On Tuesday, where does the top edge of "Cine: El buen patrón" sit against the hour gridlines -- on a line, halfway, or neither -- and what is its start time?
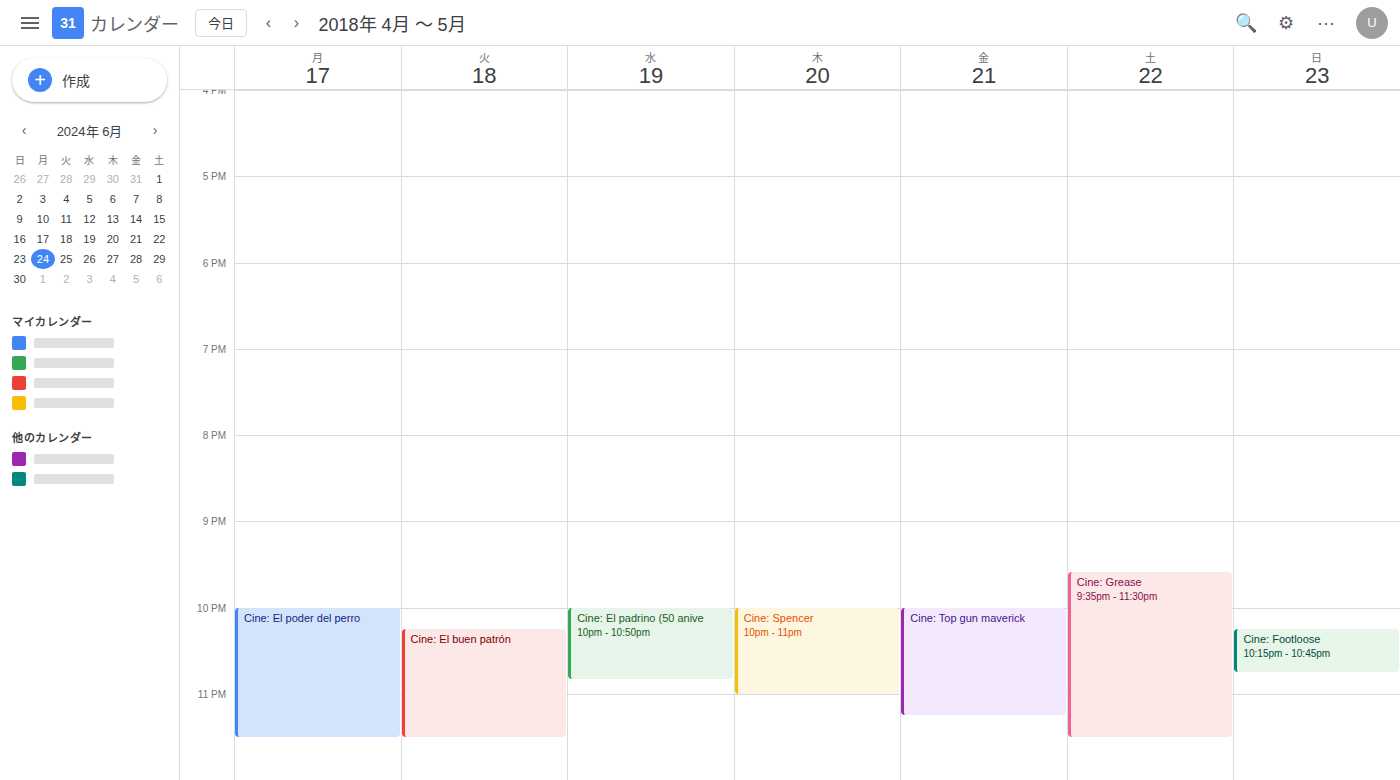
10:15 PM -- neither: a quarter of the way from the 10 PM line to the 11 PM line.